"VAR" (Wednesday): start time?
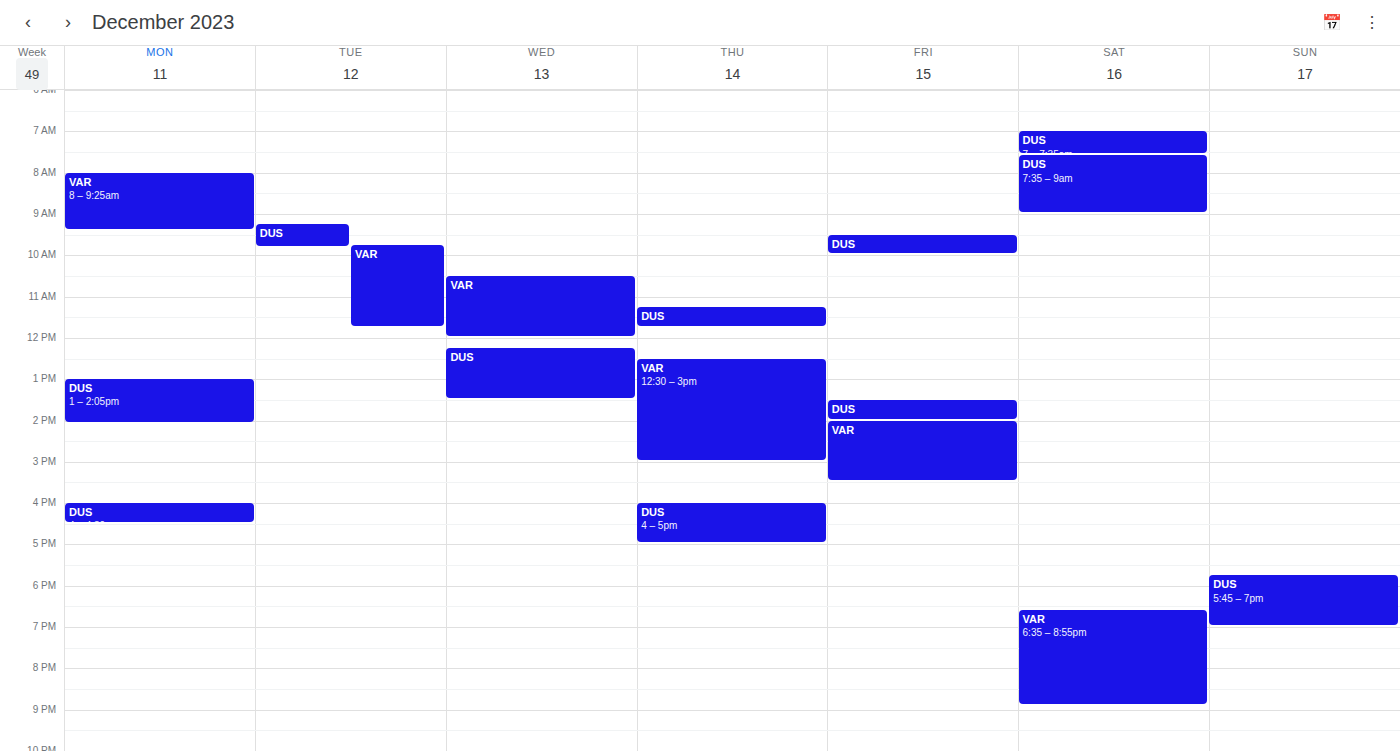
10:30 AM